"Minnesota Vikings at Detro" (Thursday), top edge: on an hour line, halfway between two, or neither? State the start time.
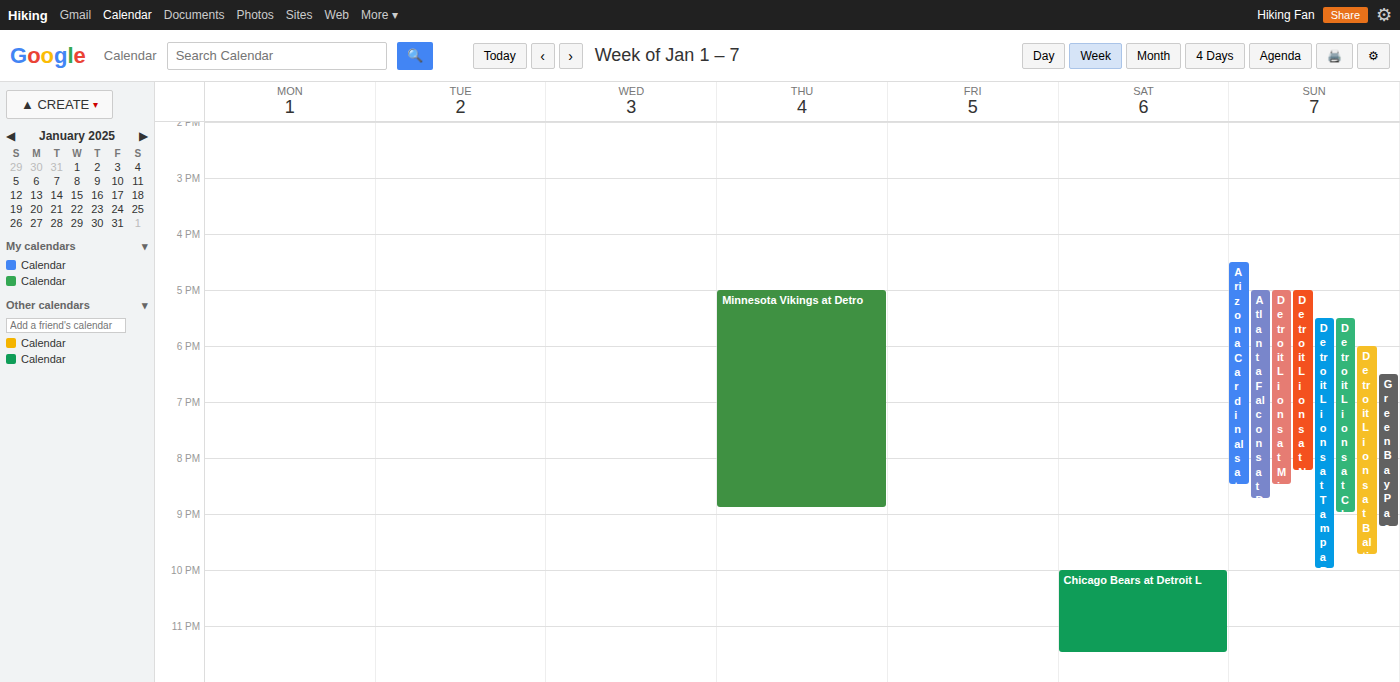
5:00 PM -- exactly on the 5 PM line.